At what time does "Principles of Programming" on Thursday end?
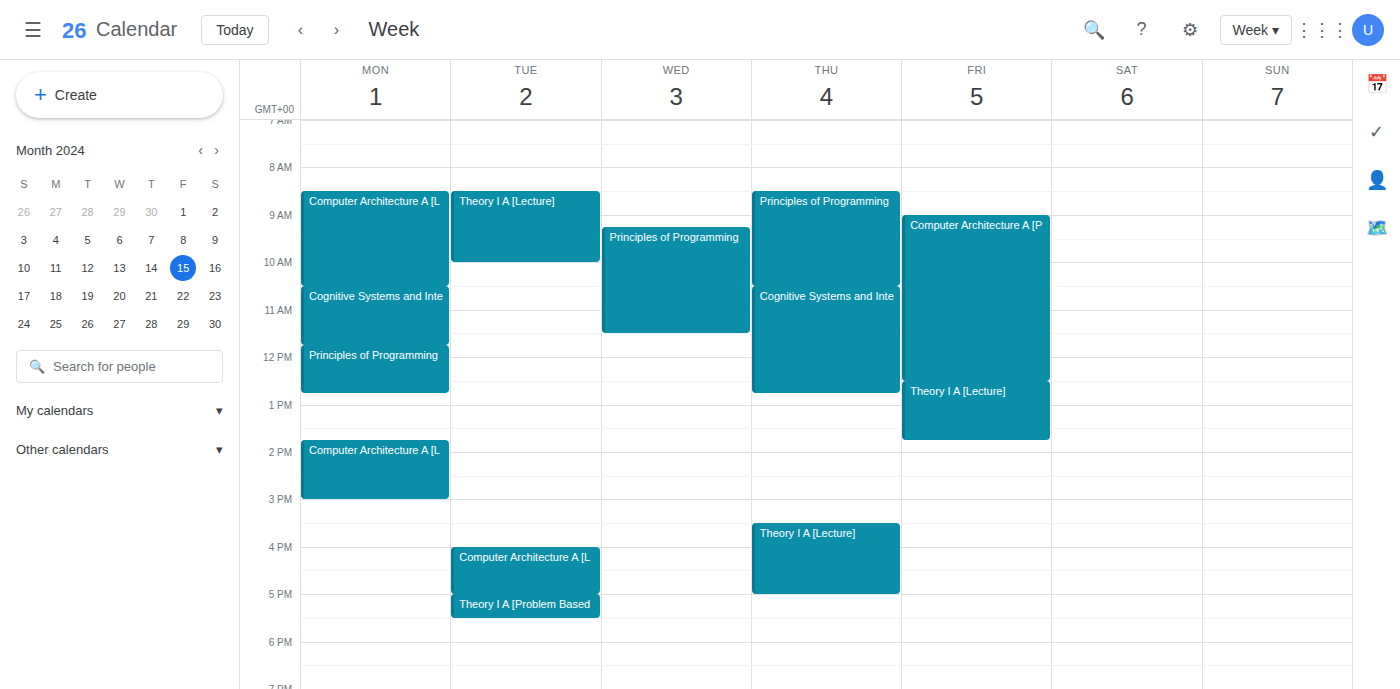
10:30 AM